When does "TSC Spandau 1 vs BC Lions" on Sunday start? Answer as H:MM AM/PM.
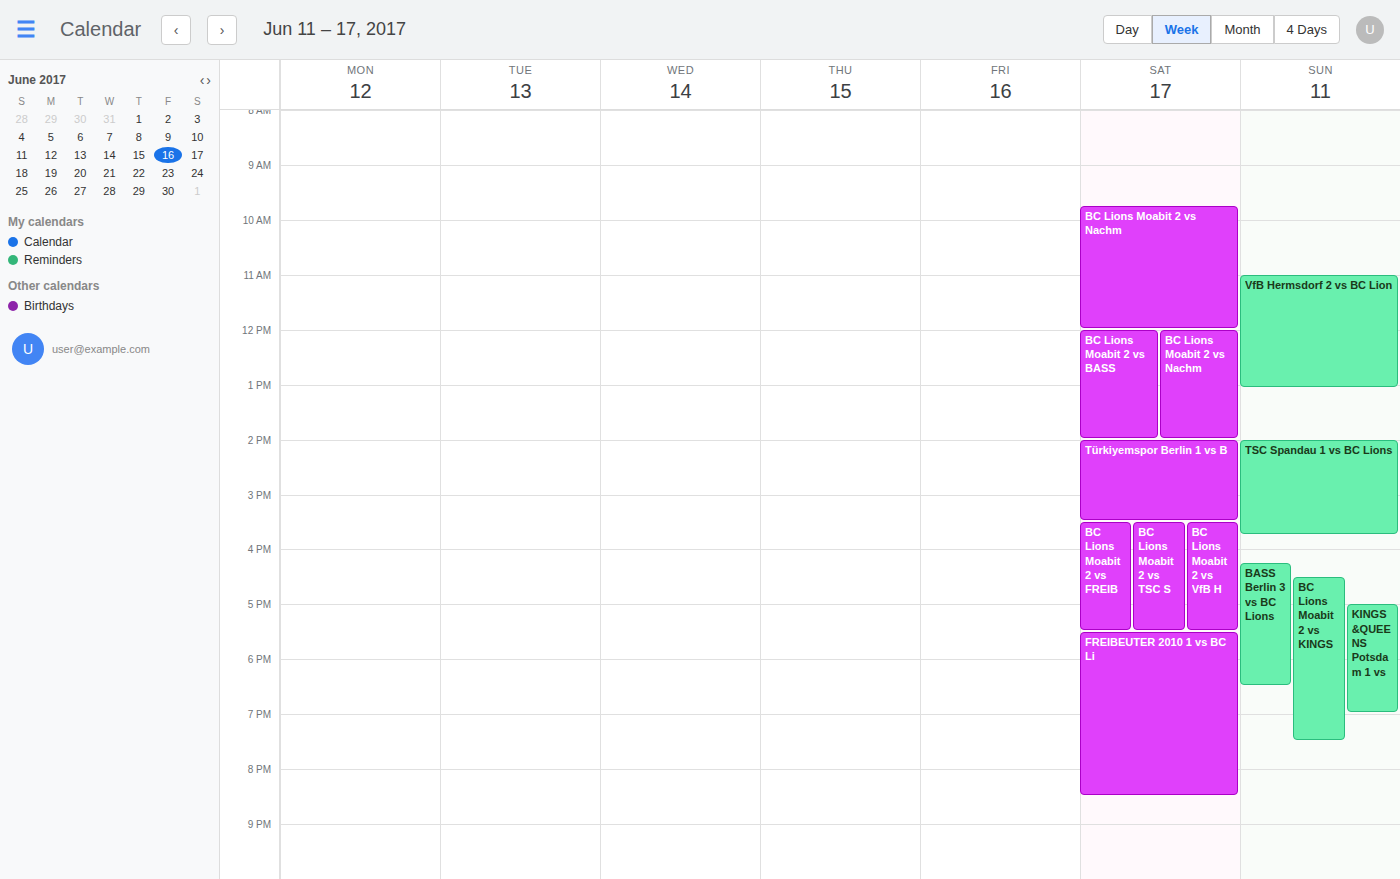
2:00 PM